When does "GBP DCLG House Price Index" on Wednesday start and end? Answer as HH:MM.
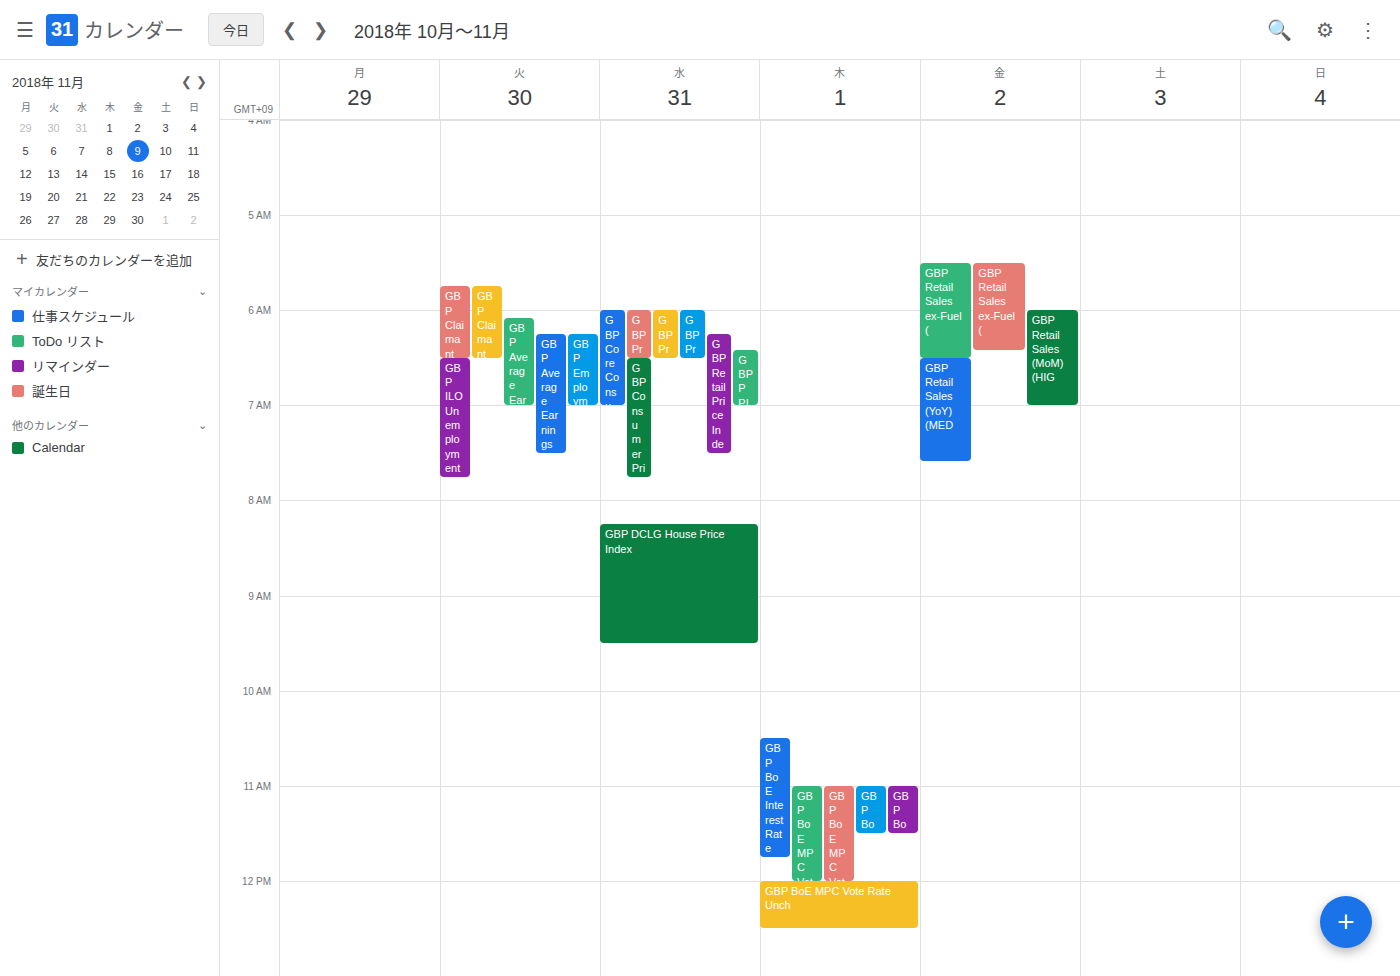
08:15 to 09:30